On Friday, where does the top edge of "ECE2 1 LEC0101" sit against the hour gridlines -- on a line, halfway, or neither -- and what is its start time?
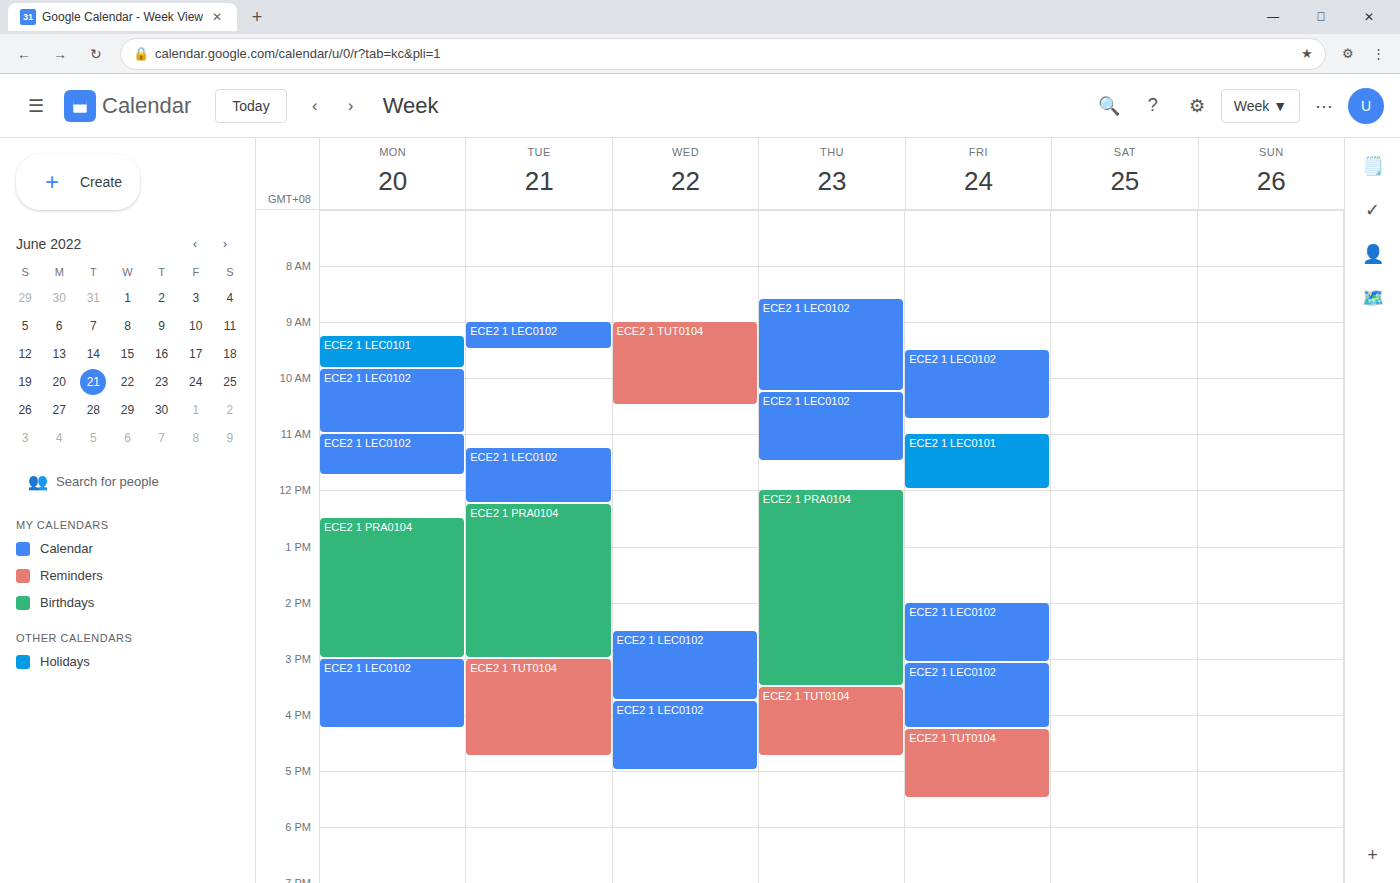
11:00 AM -- exactly on the 11 AM line.